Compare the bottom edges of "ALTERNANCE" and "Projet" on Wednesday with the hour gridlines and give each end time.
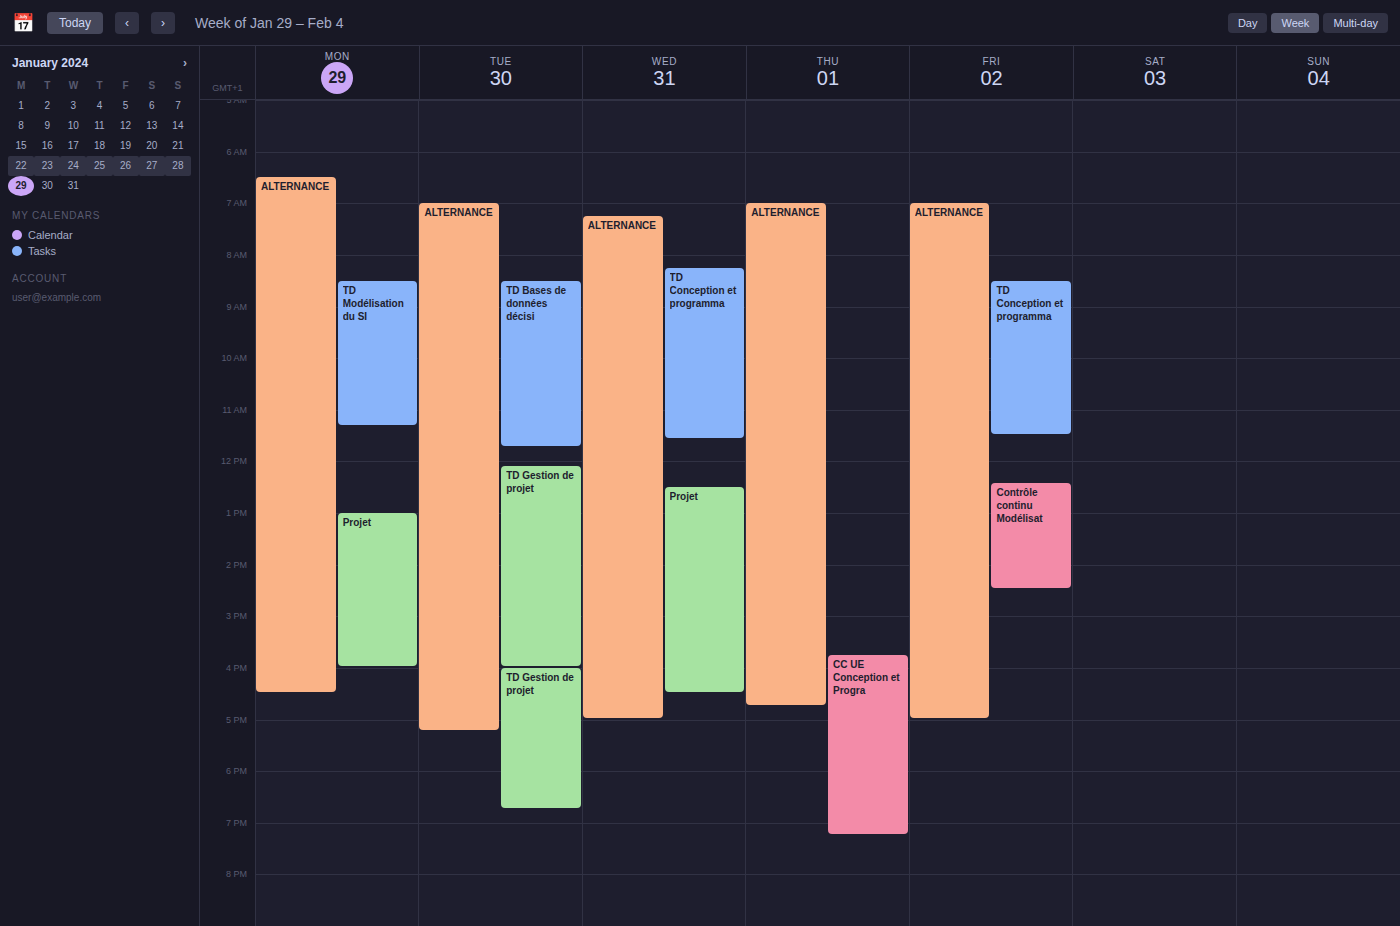
"ALTERNANCE": 5:00 PM, exactly on the 5 PM line. "Projet": 4:30 PM, halfway between the 4 PM and 5 PM lines.